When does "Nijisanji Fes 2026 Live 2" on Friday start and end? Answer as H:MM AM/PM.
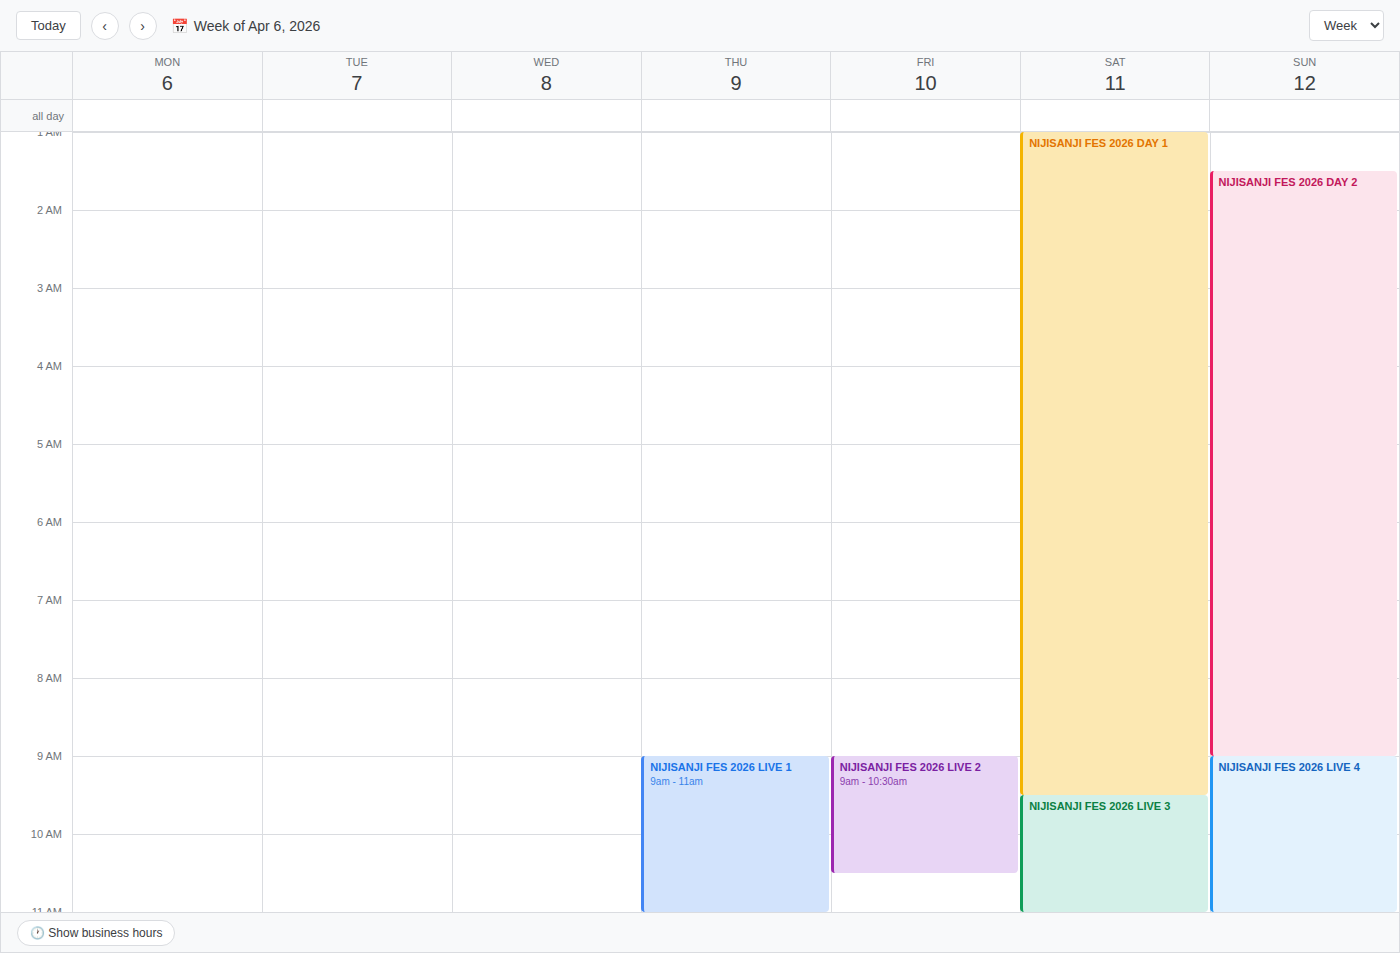
9:00 AM to 10:30 AM